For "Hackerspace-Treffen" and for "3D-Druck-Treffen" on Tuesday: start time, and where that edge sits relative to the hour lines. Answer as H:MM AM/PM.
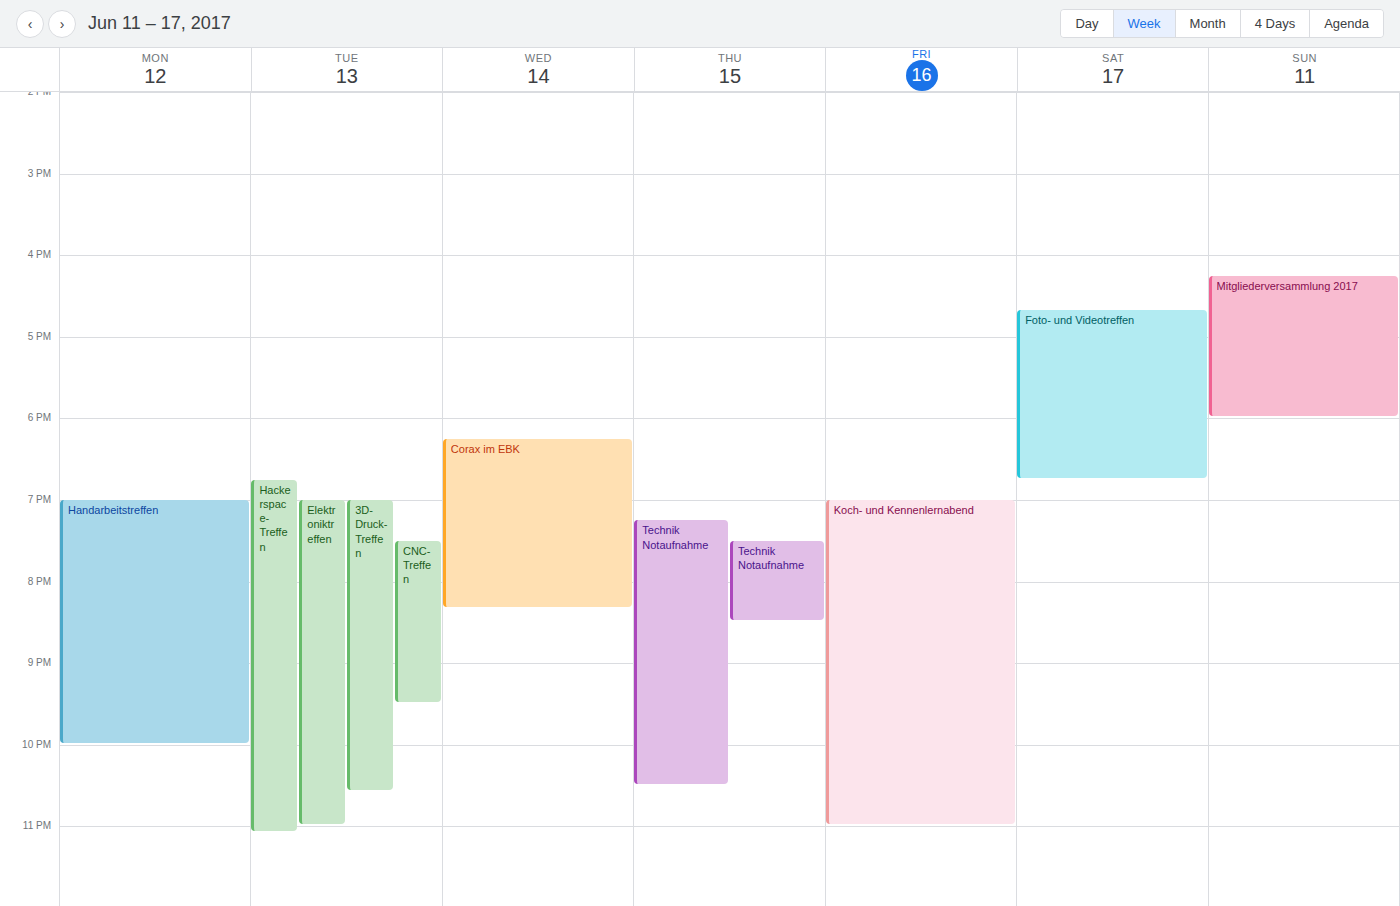
"Hackerspace-Treffen": 6:45 PM, neither: three quarters of the way from the 6 PM line to the 7 PM line. "3D-Druck-Treffen": 7:00 PM, exactly on the 7 PM line.